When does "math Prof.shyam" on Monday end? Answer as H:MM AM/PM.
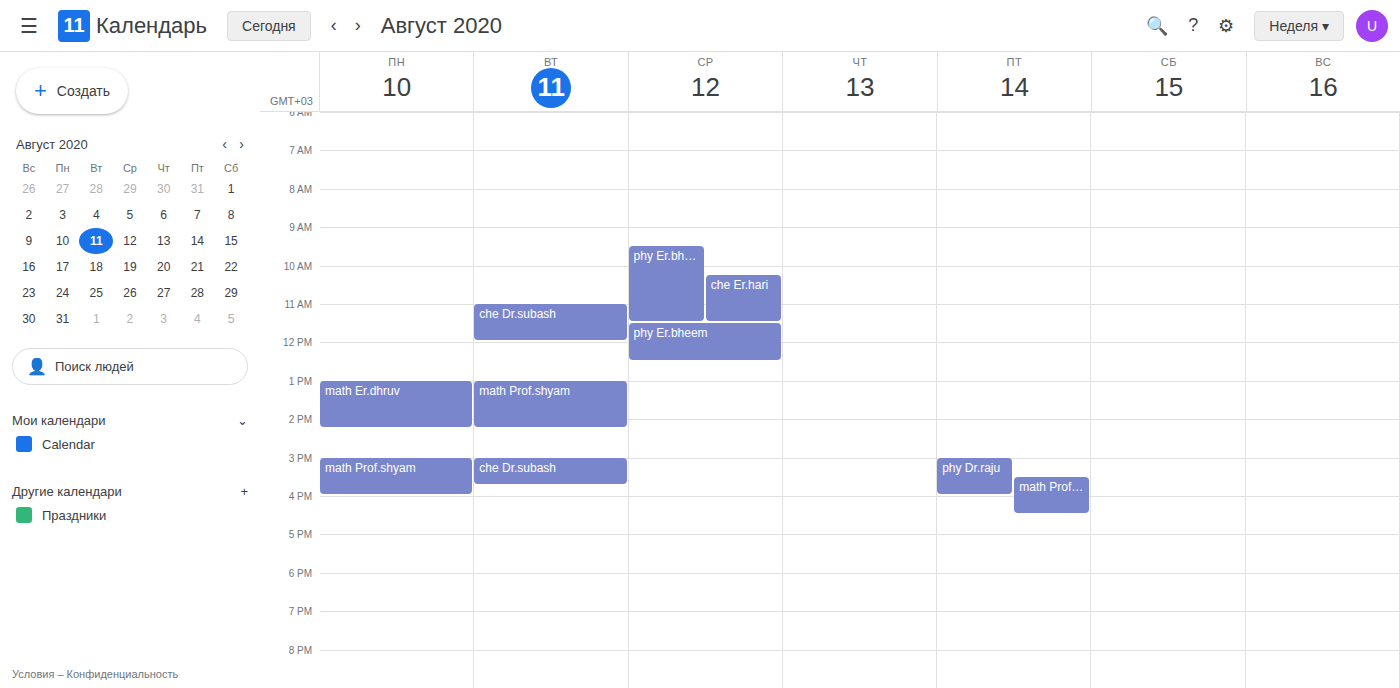
4:00 PM